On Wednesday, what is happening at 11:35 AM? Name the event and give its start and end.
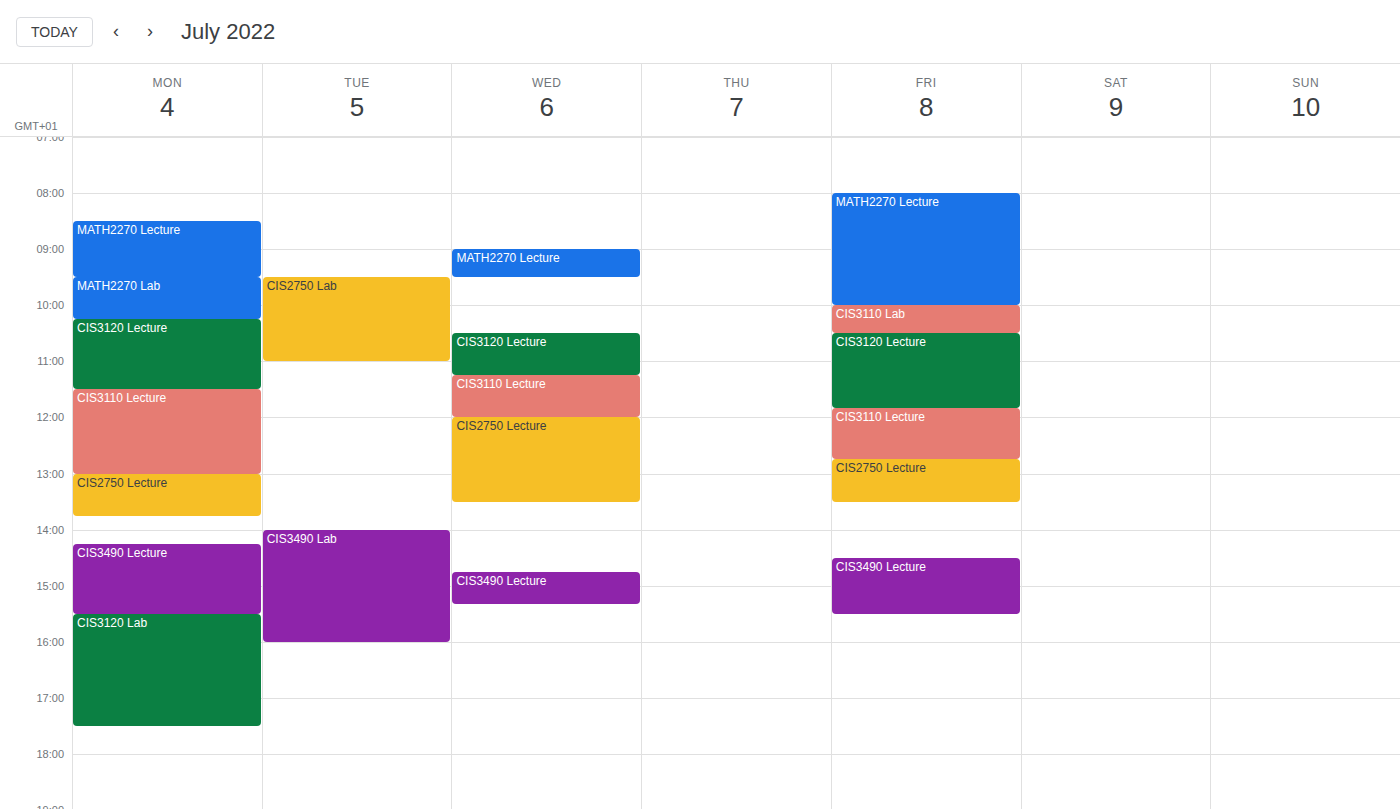
"CIS3110 Lecture", 11:15 AM to 12:00 PM